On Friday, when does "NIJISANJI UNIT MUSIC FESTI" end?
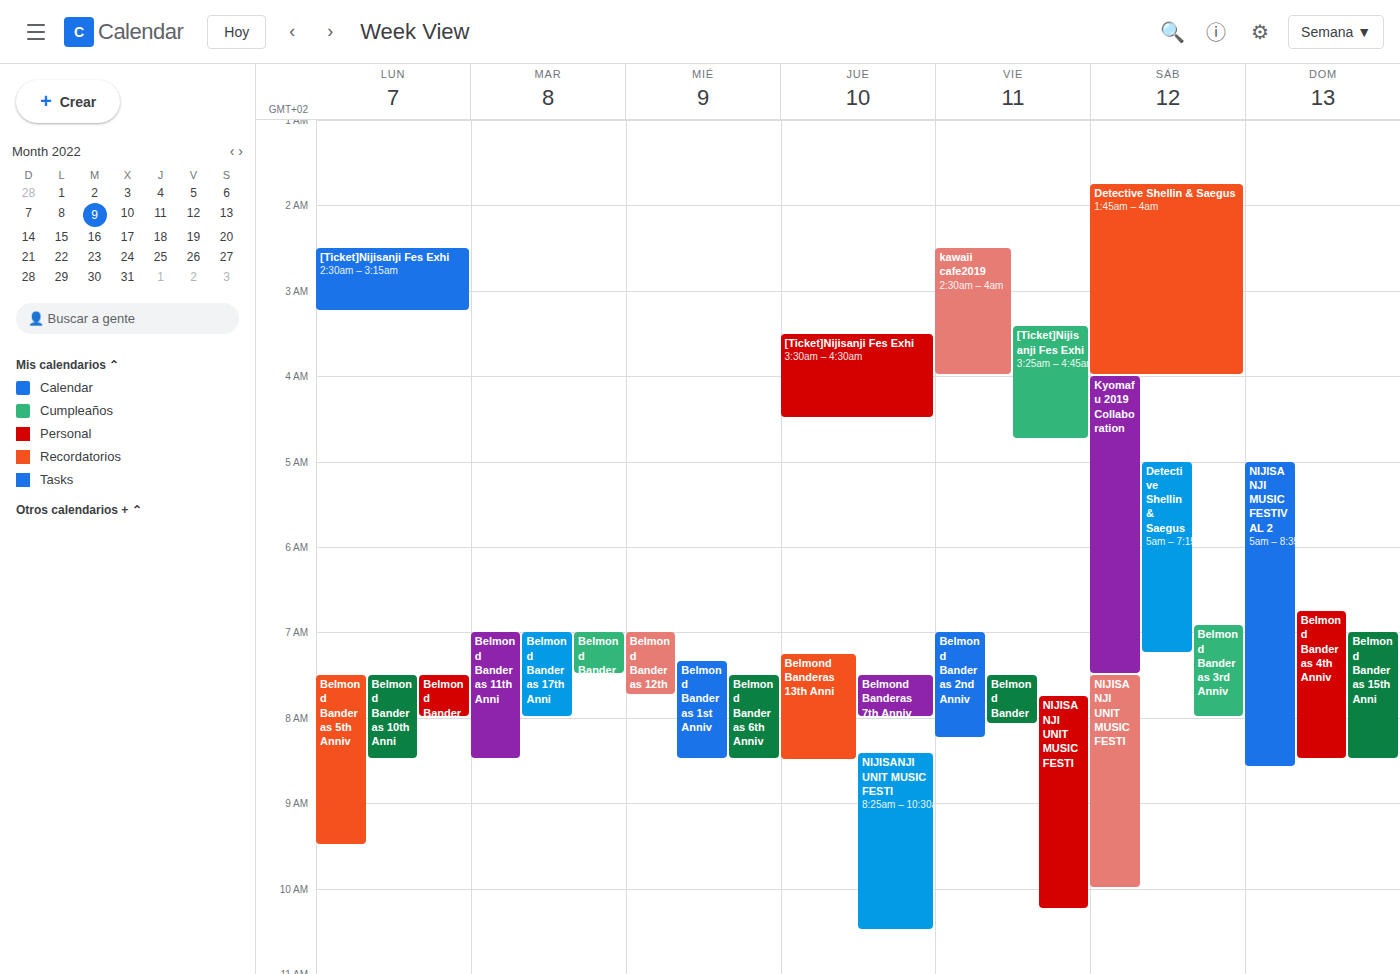
10:15 AM